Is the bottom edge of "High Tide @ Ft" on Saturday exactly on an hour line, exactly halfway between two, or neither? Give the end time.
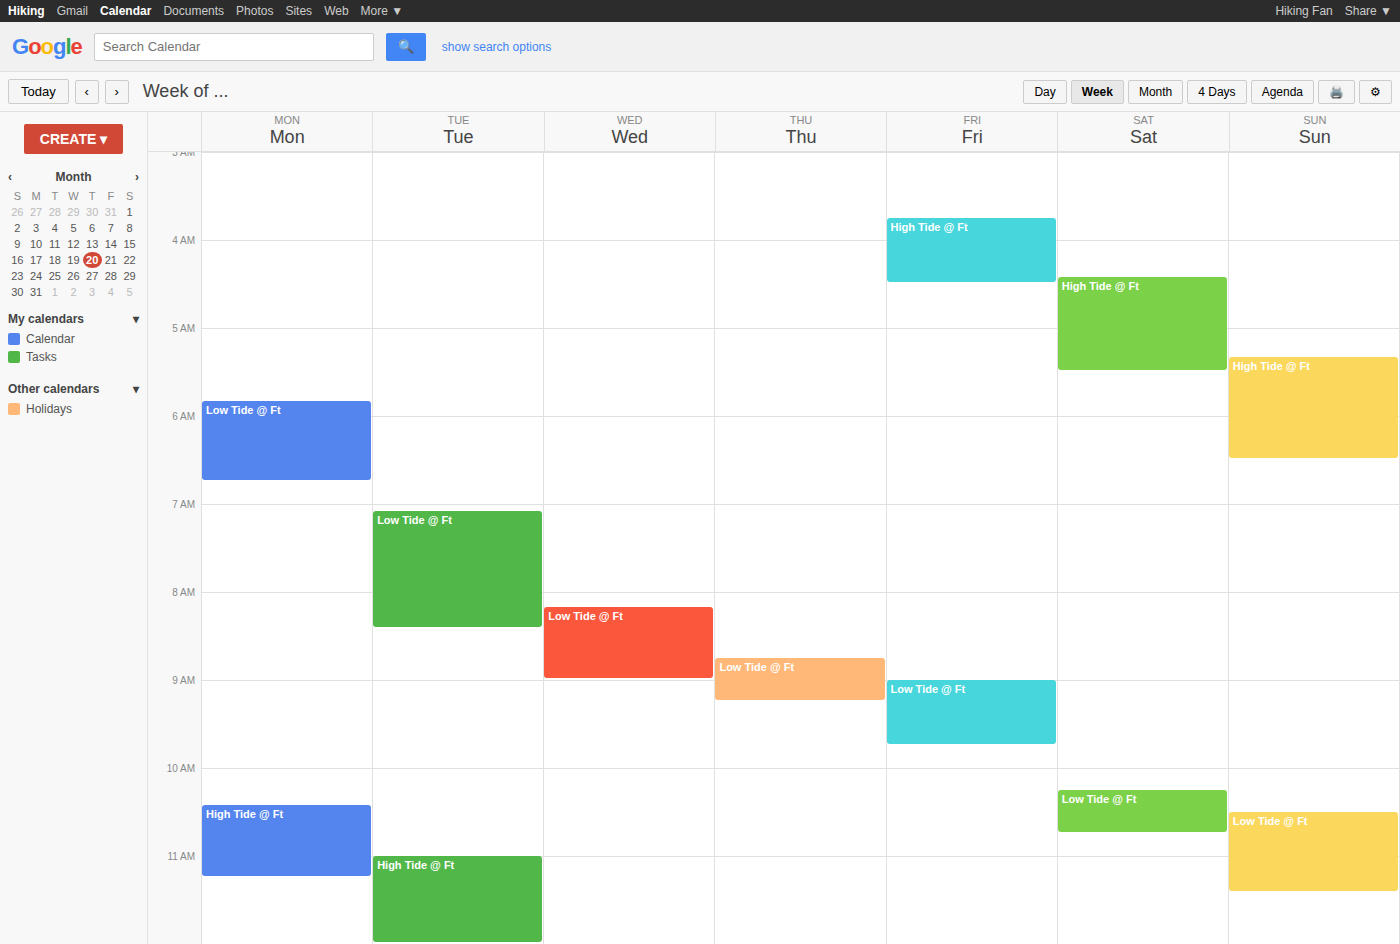
5:30 AM -- halfway between the 5 AM and 6 AM lines.